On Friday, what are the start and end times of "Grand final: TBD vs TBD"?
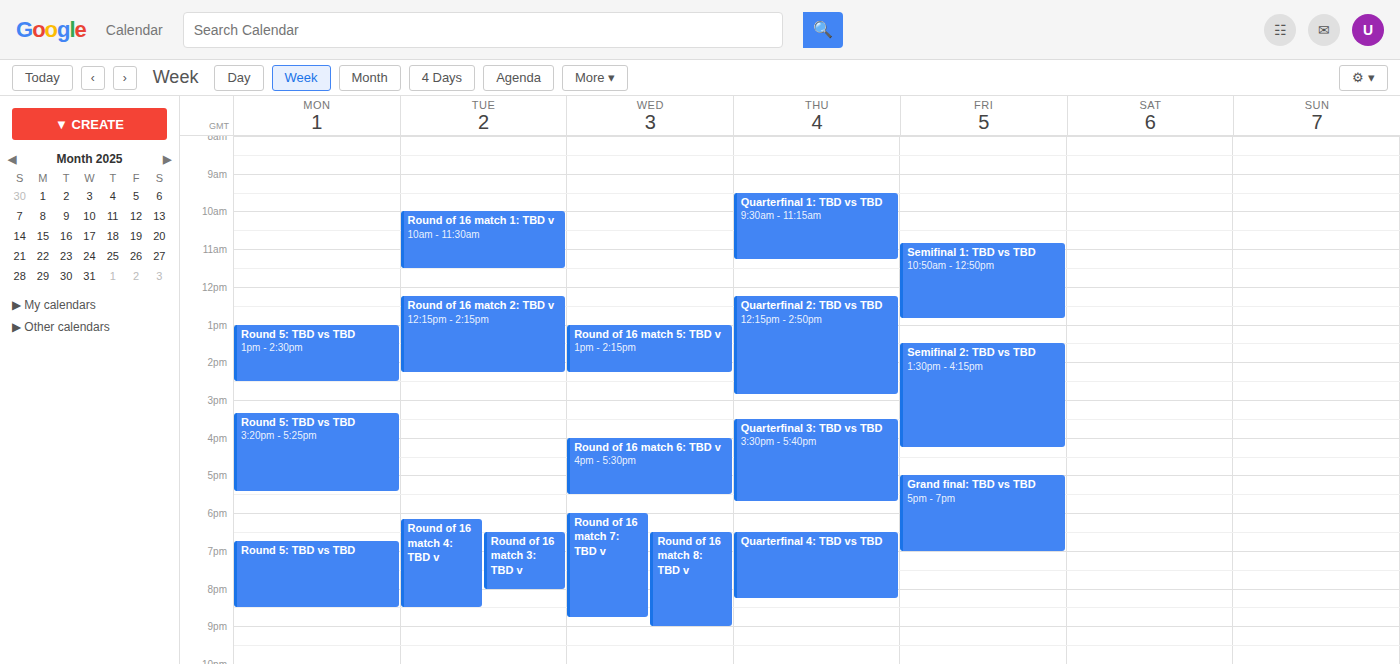
5:00 PM to 7:00 PM